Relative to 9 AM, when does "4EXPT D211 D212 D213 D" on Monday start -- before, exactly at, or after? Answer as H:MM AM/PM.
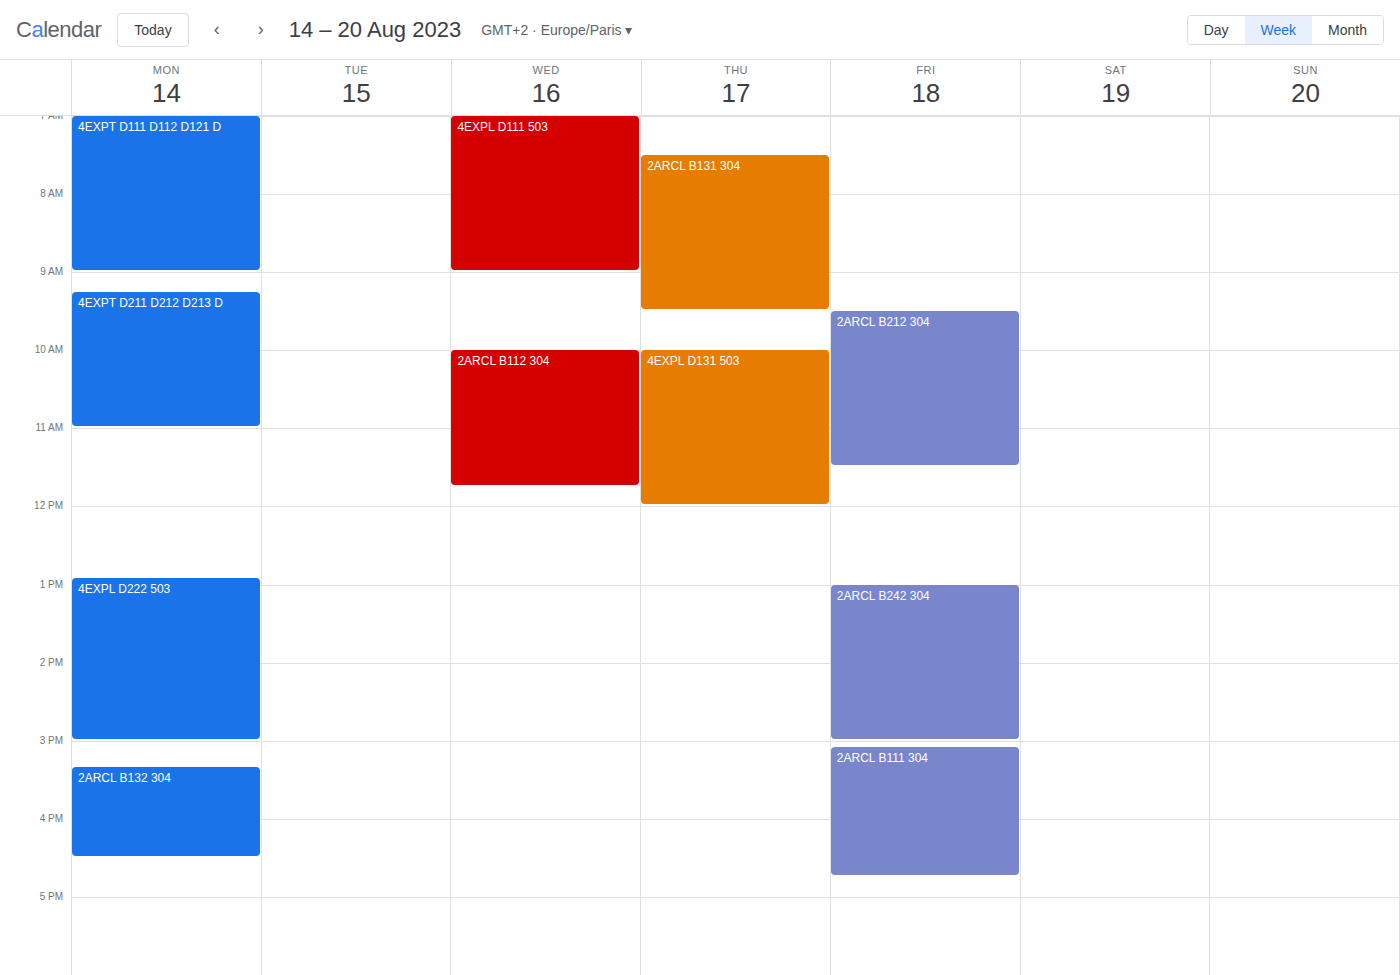
9:15 AM -- after 9 AM, 15 minutes below the 9 AM line.